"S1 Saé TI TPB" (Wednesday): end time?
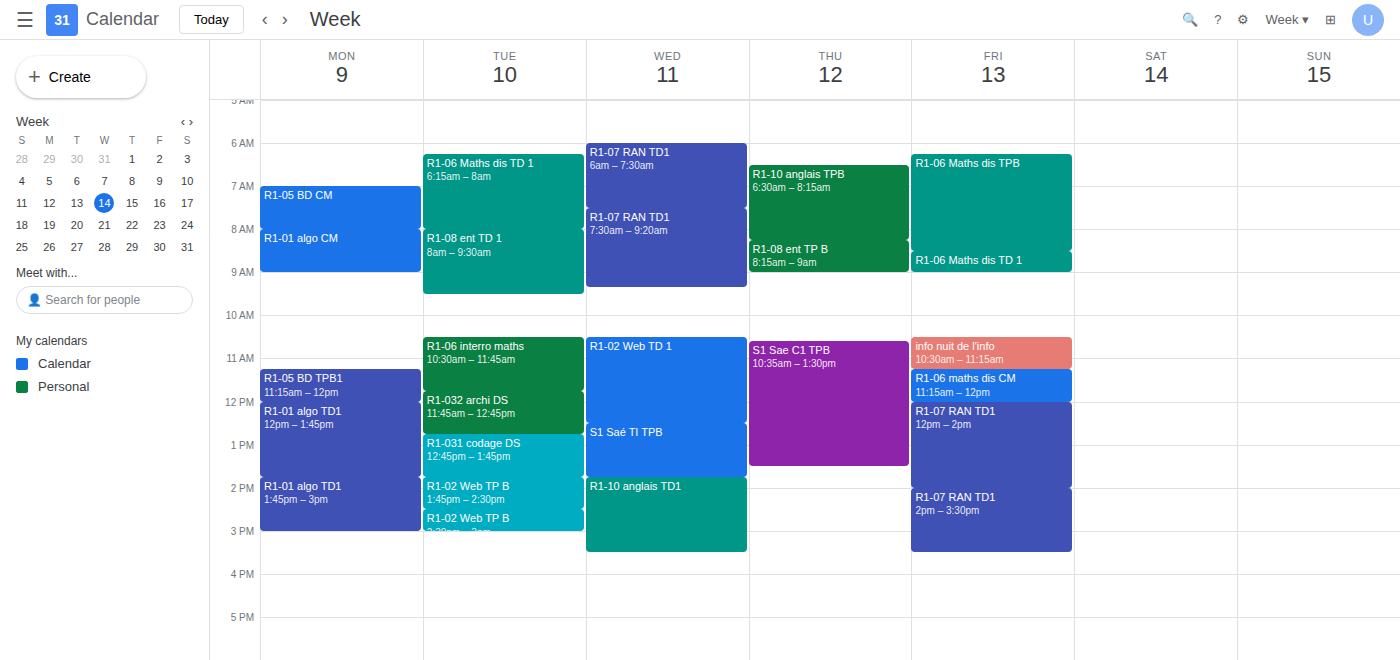
13:45